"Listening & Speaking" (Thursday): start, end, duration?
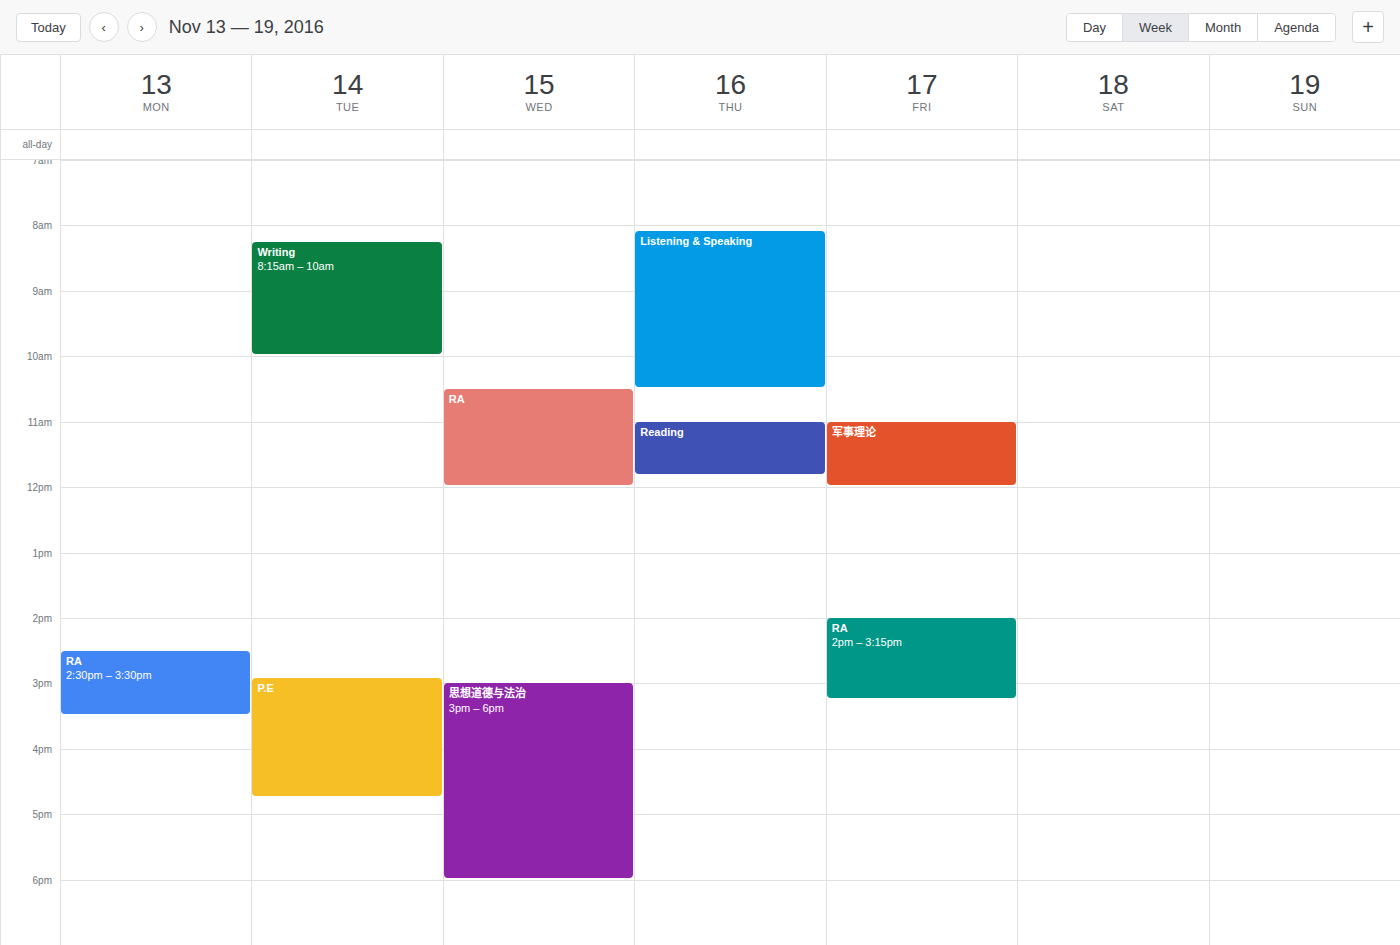
8:05 AM to 10:30 AM, 2 hours 25 minutes